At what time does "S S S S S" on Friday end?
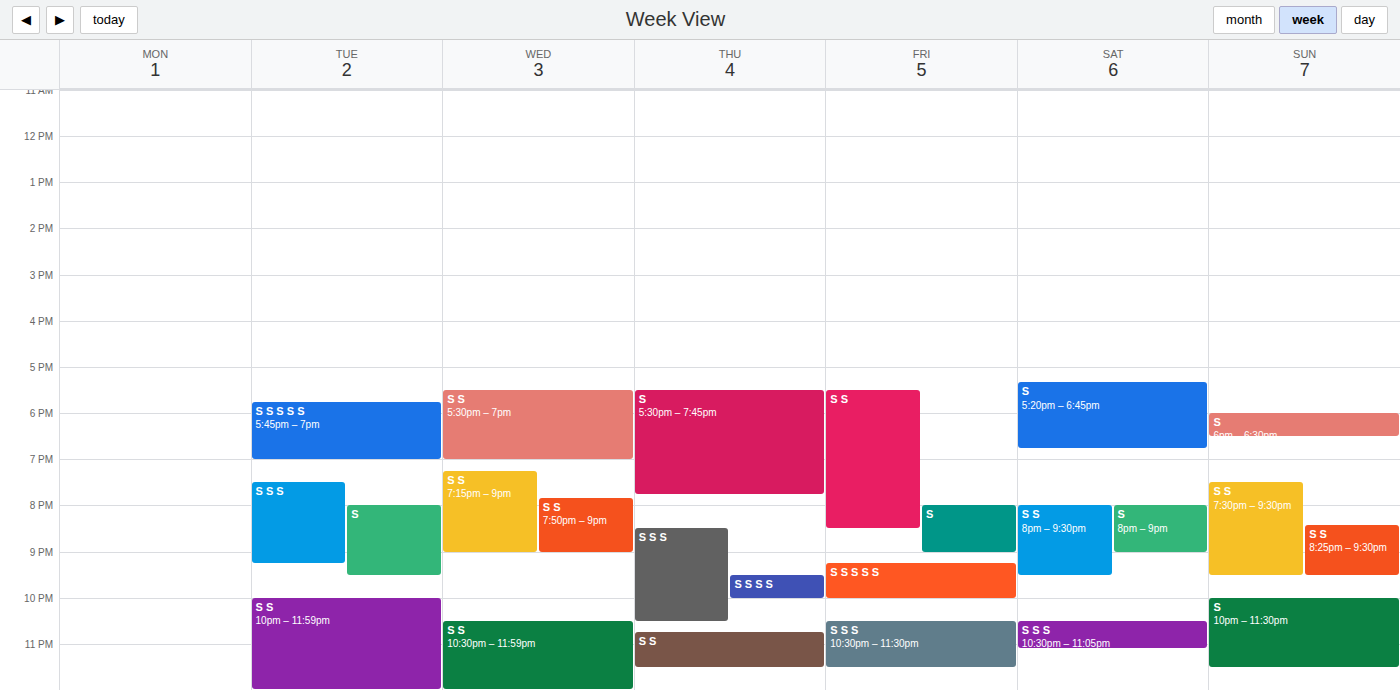
22:00